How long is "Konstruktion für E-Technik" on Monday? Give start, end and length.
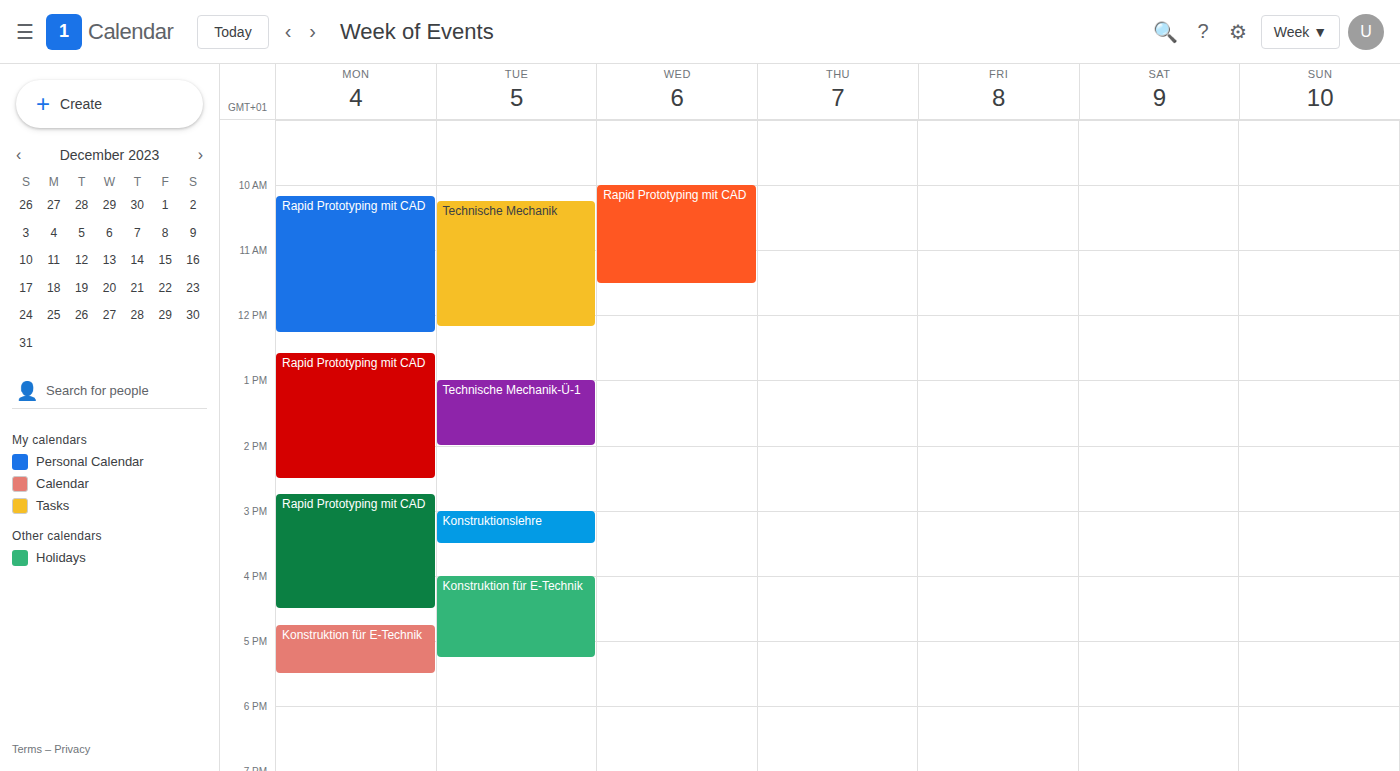
16:45 to 17:30, 45 minutes